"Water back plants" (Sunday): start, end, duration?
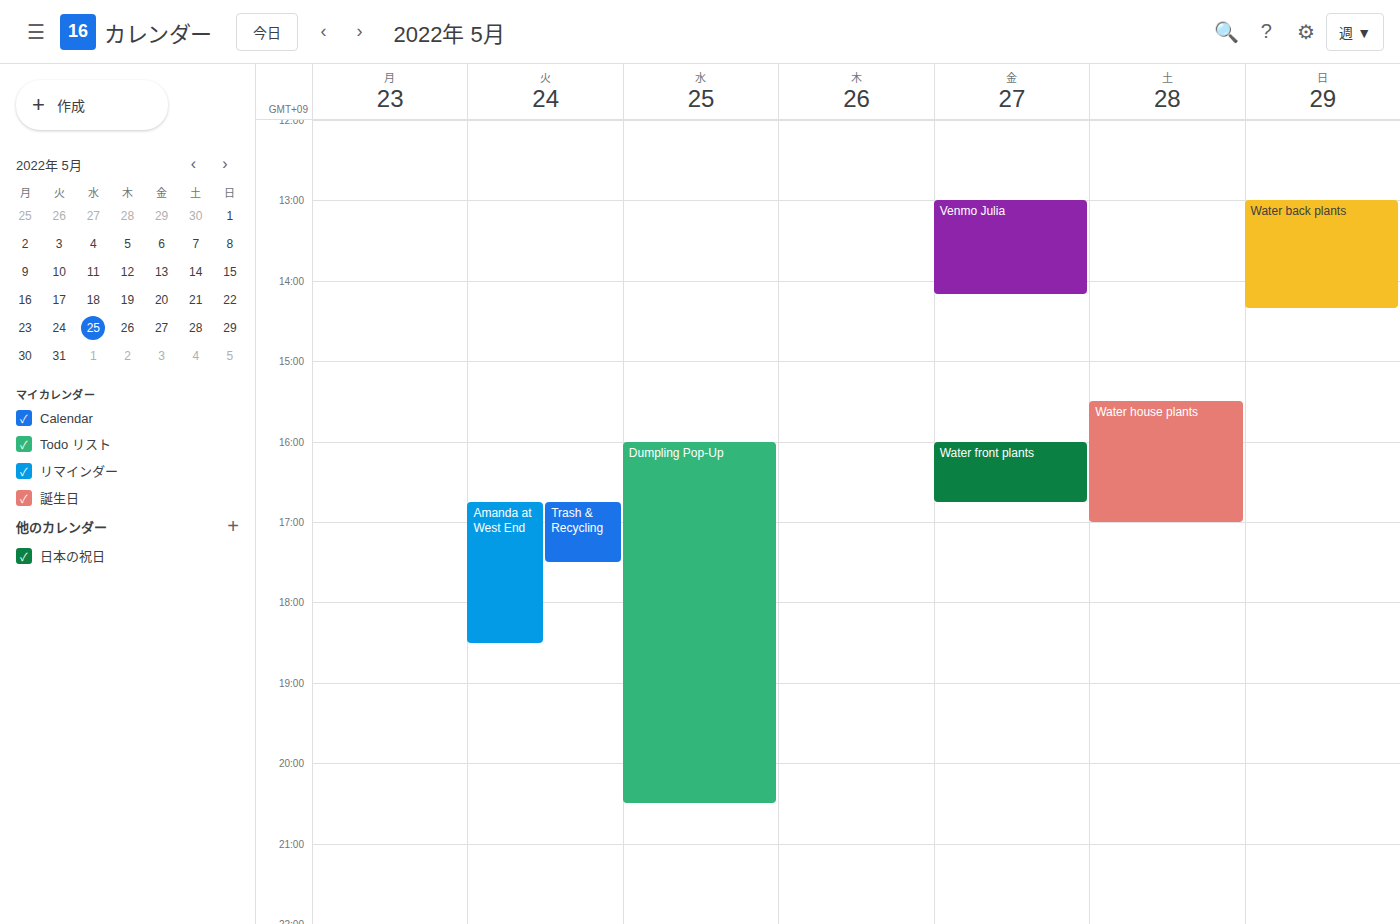
1:00 PM to 2:20 PM, 1 hour 20 minutes